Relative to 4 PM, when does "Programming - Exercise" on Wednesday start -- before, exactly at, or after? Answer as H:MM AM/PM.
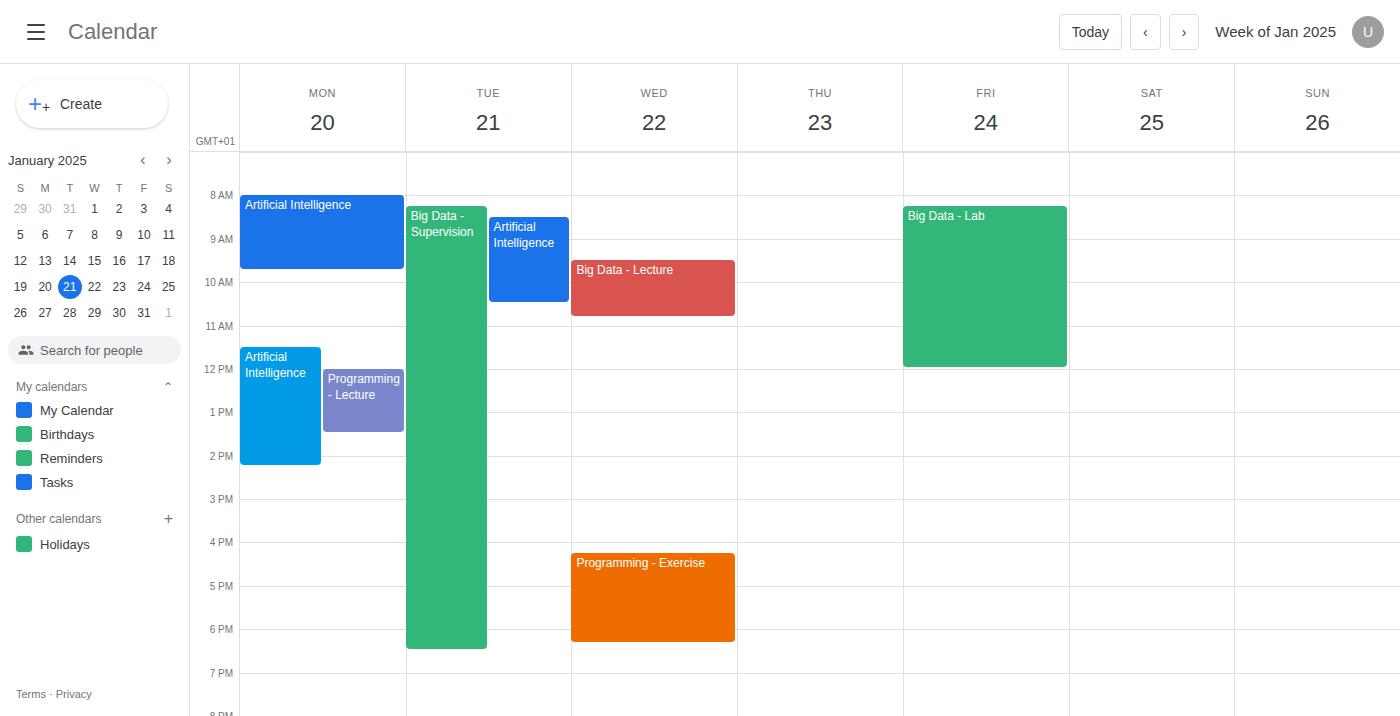
4:15 PM -- after 4 PM, 15 minutes below the 4 PM line.